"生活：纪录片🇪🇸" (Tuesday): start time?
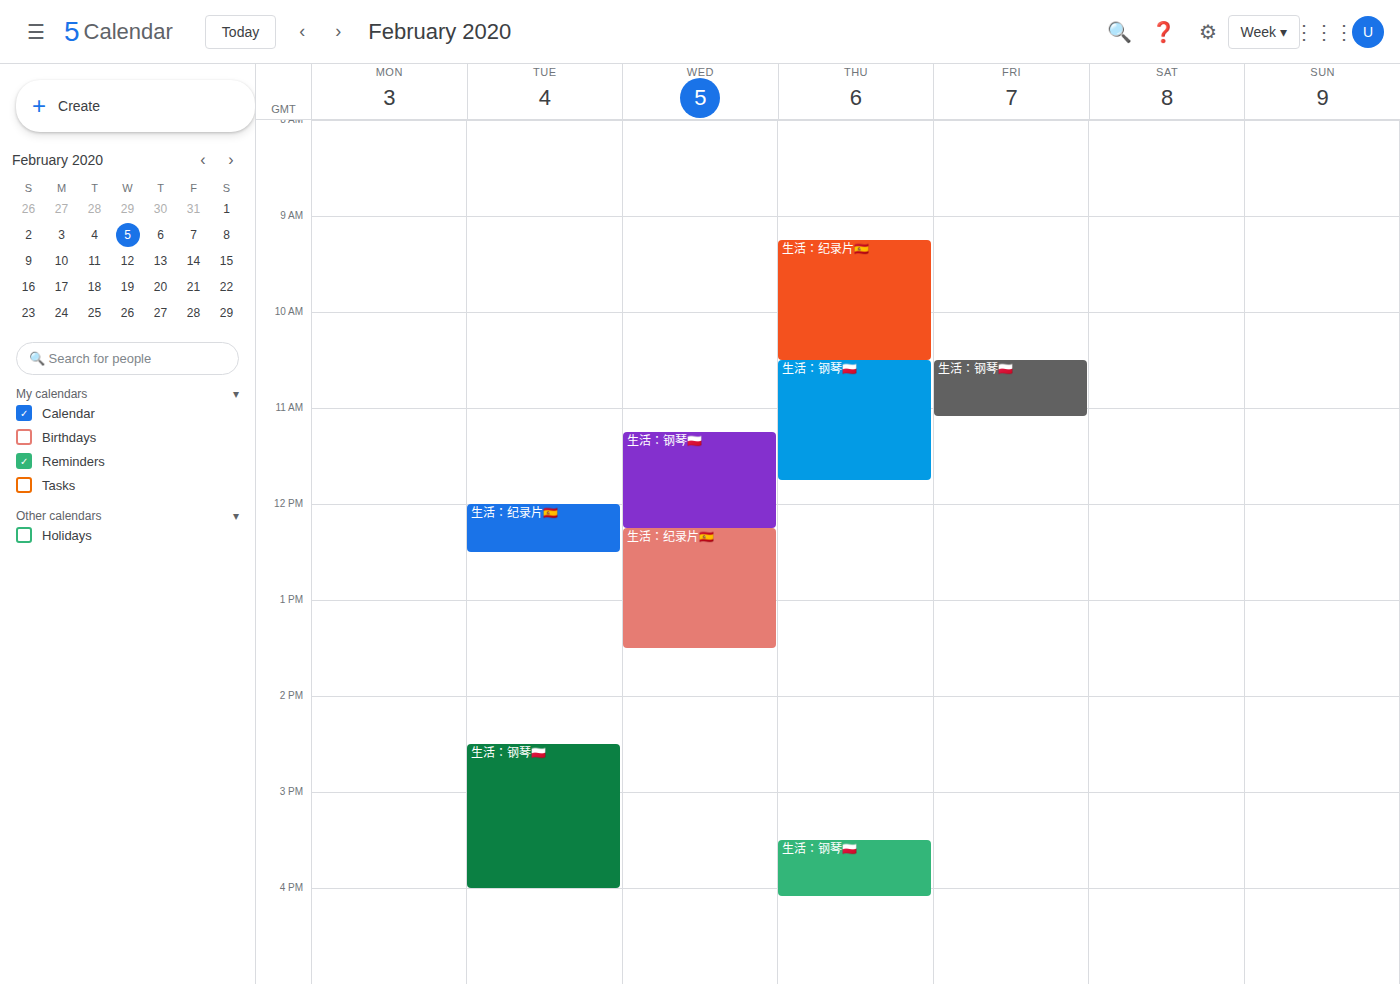
12:00 PM